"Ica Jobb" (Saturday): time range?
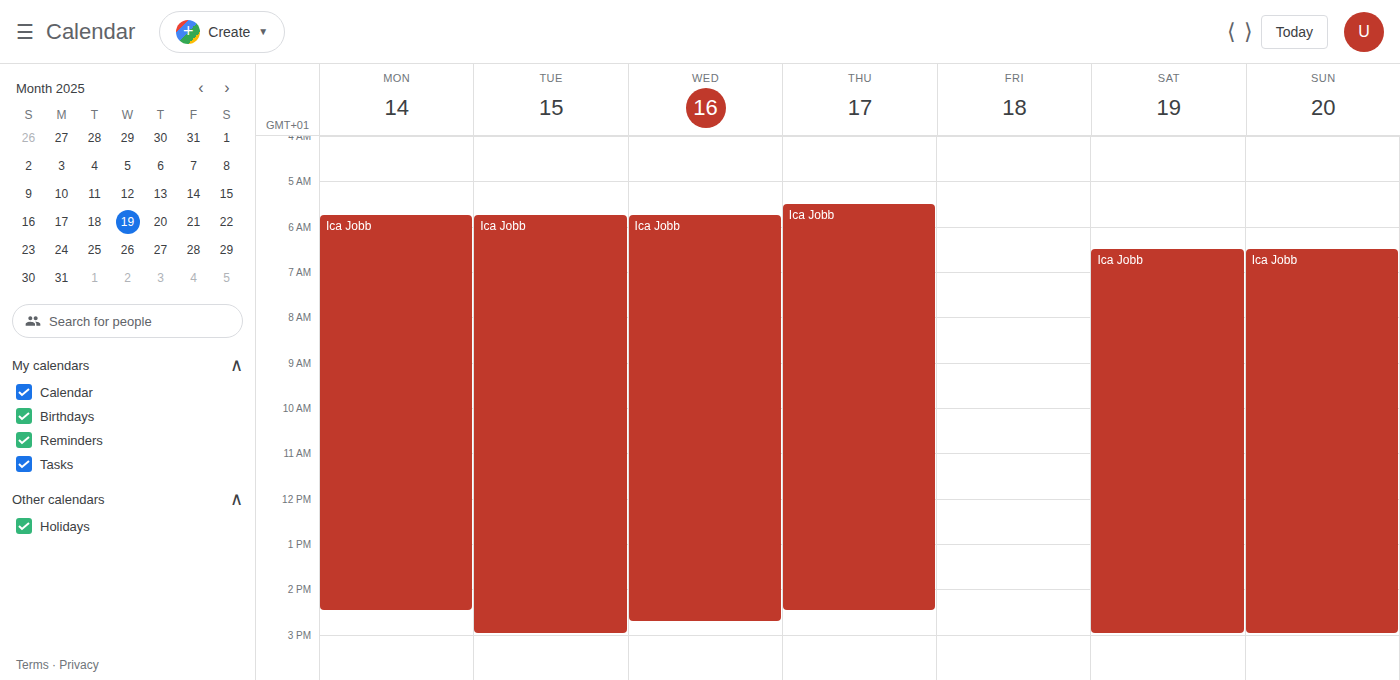
6:30 AM to 3:00 PM